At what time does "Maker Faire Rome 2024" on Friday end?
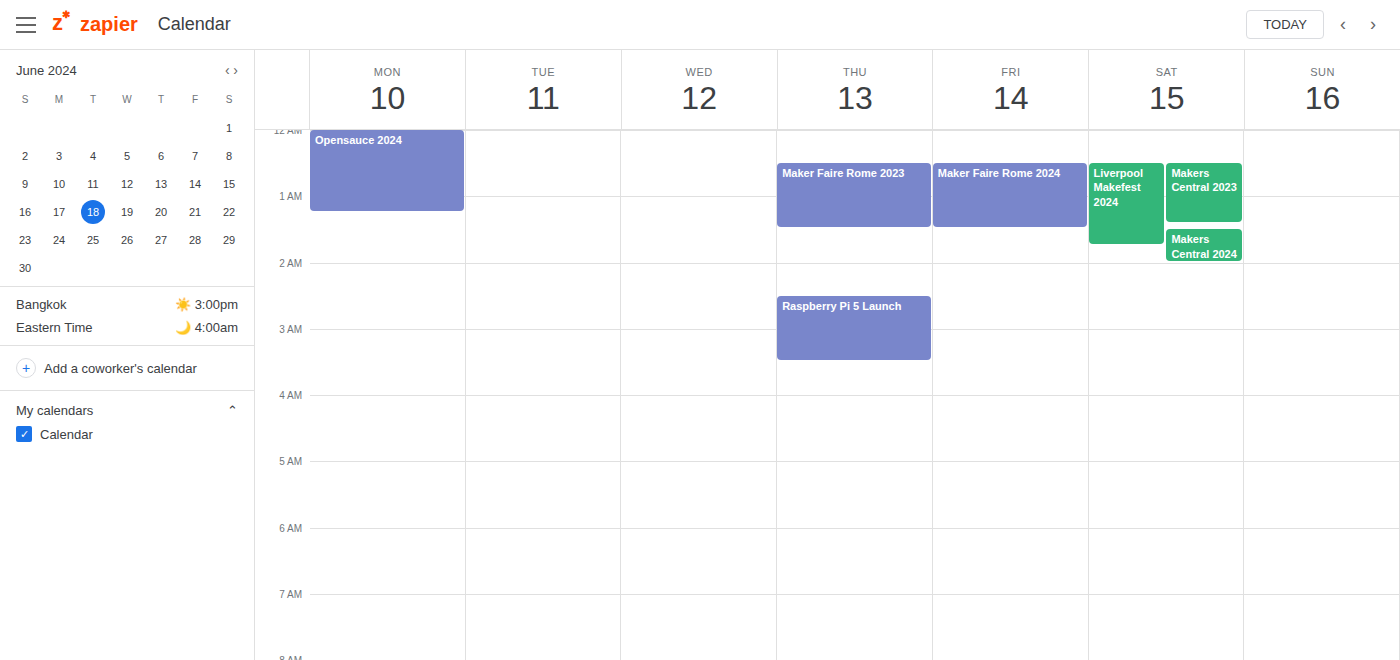
1:30 AM